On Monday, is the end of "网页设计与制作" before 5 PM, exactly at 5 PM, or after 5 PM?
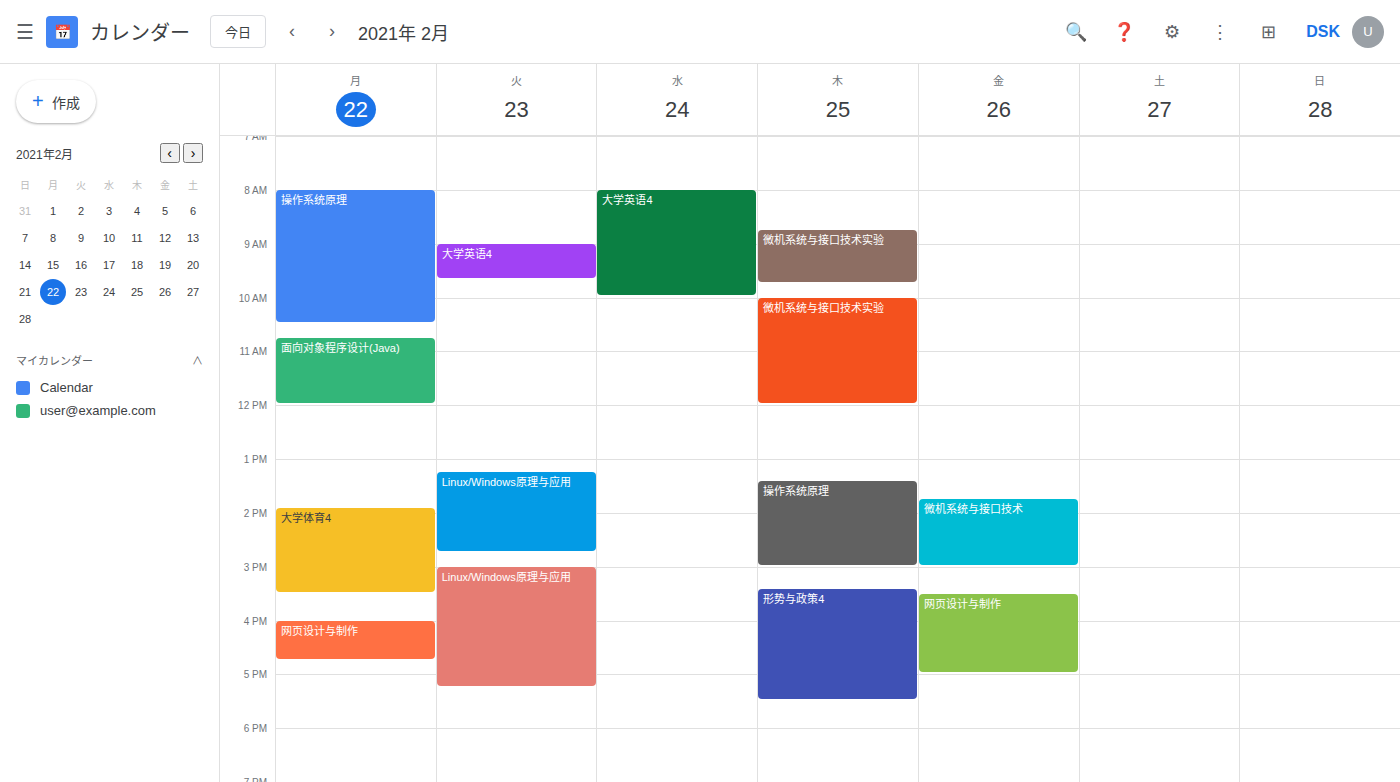
4:45 PM -- before 5 PM, 15 minutes above the 5 PM line.